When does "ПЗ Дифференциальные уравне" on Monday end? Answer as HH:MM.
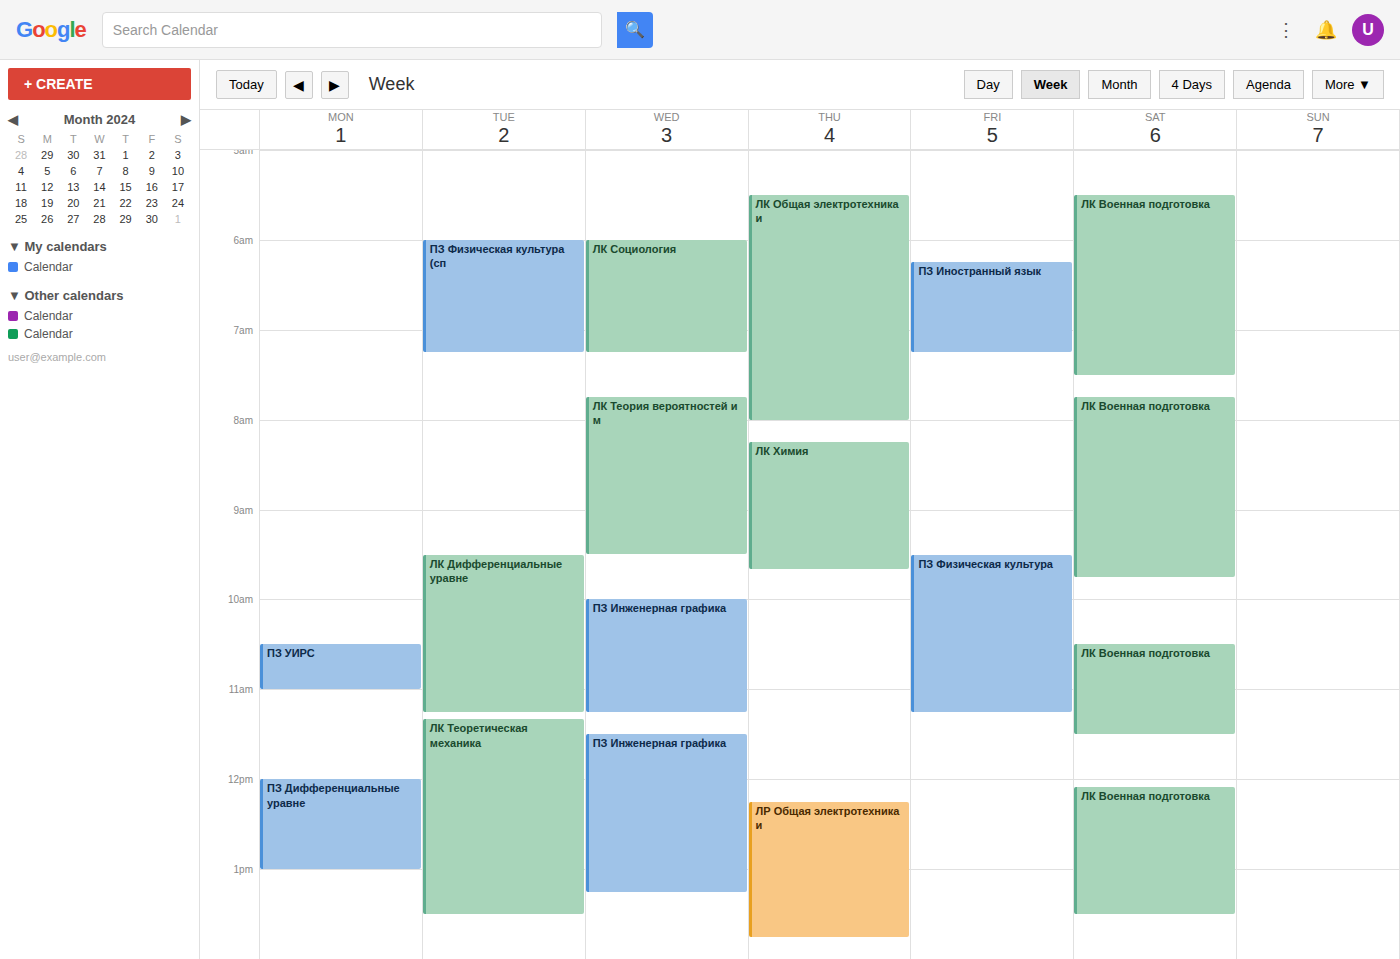
13:00